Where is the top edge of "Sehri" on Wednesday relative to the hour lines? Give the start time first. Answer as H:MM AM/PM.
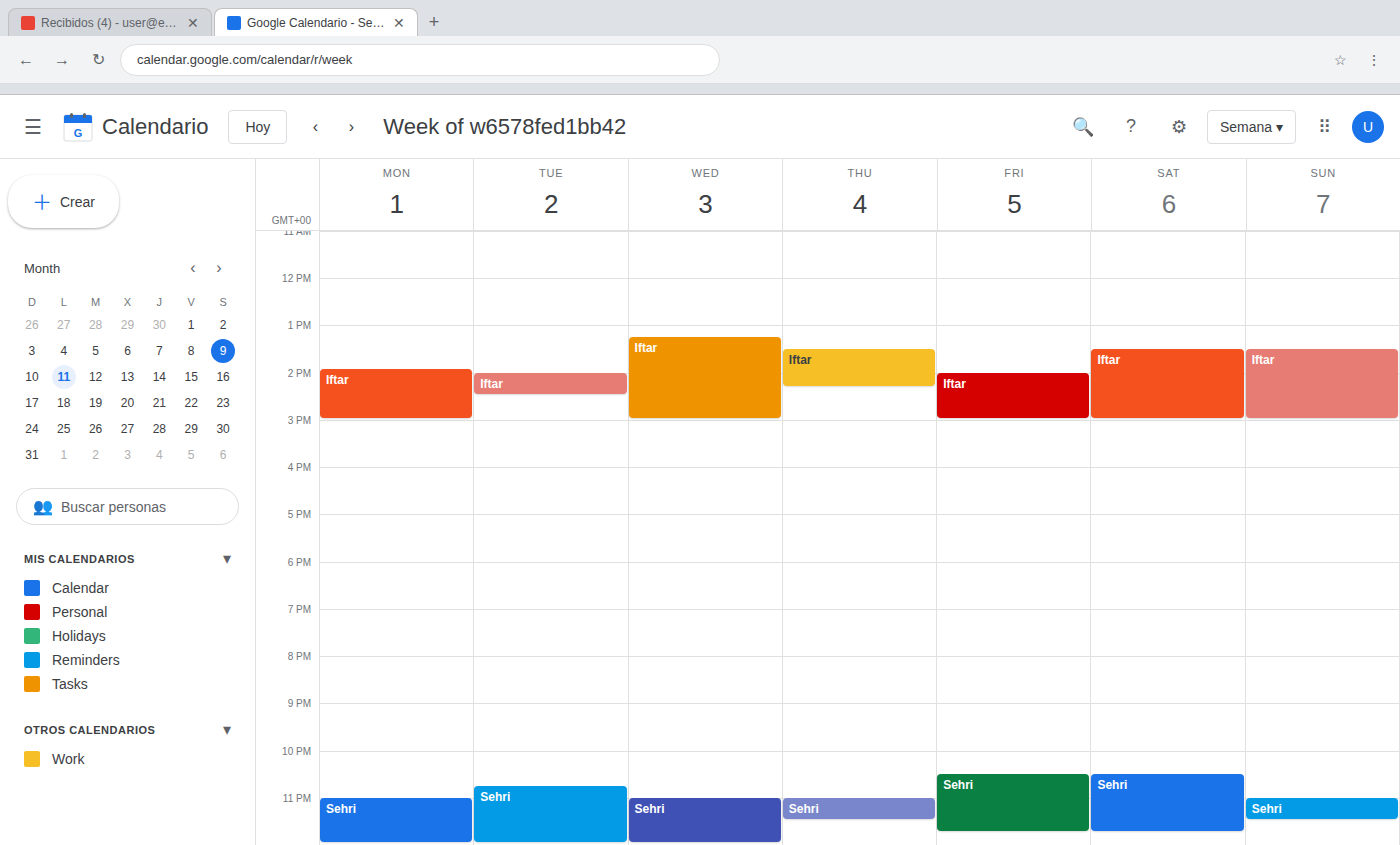
11:00 PM -- exactly on the 11 PM line.